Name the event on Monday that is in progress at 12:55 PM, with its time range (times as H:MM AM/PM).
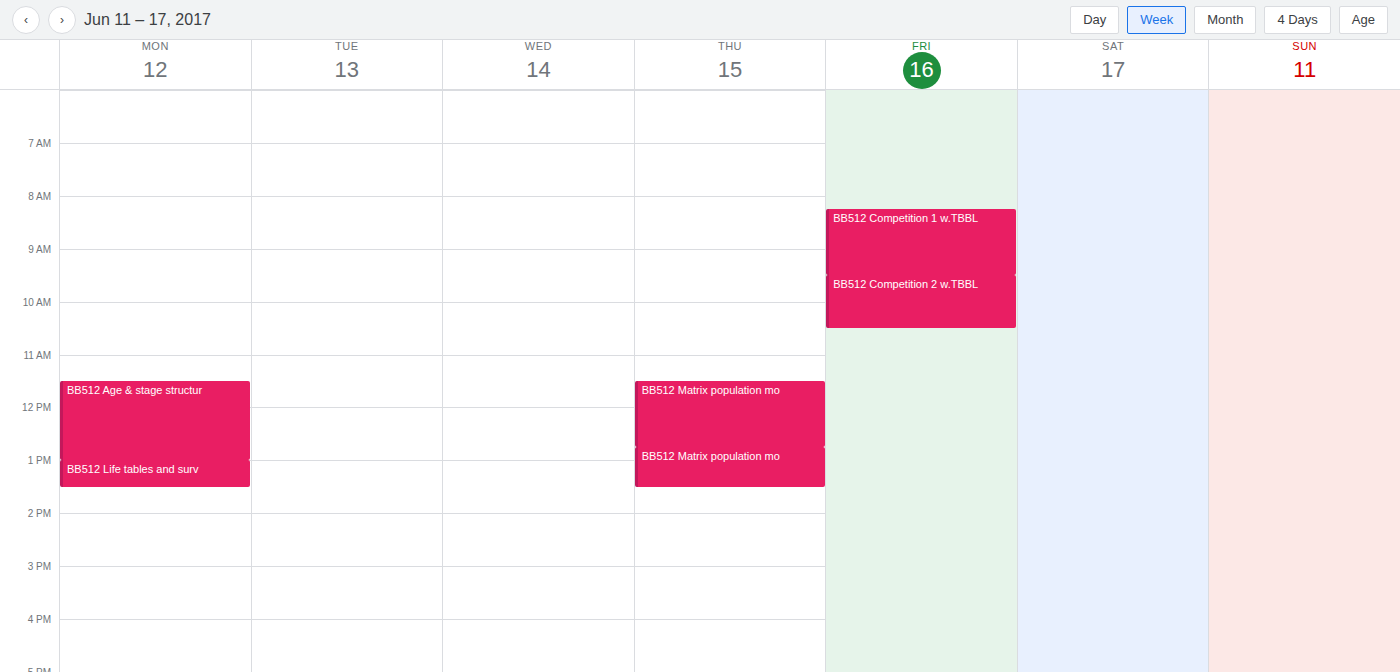
"BB512 Age & stage structur", 11:30 AM to 1:00 PM